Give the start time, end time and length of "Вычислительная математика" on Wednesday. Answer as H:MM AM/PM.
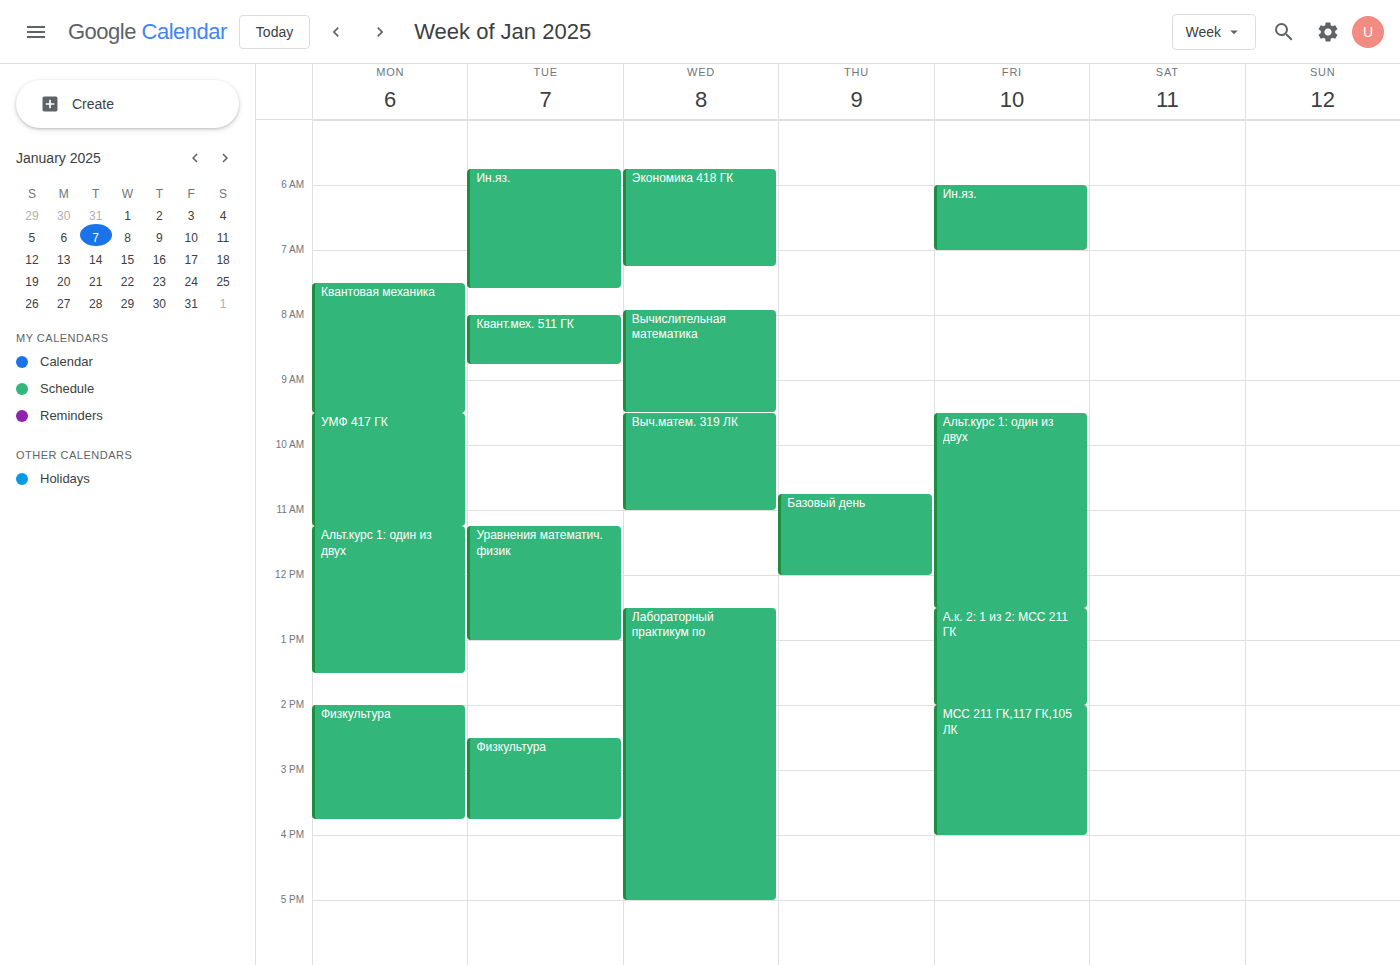
7:55 AM to 9:30 AM, 1 hour 35 minutes